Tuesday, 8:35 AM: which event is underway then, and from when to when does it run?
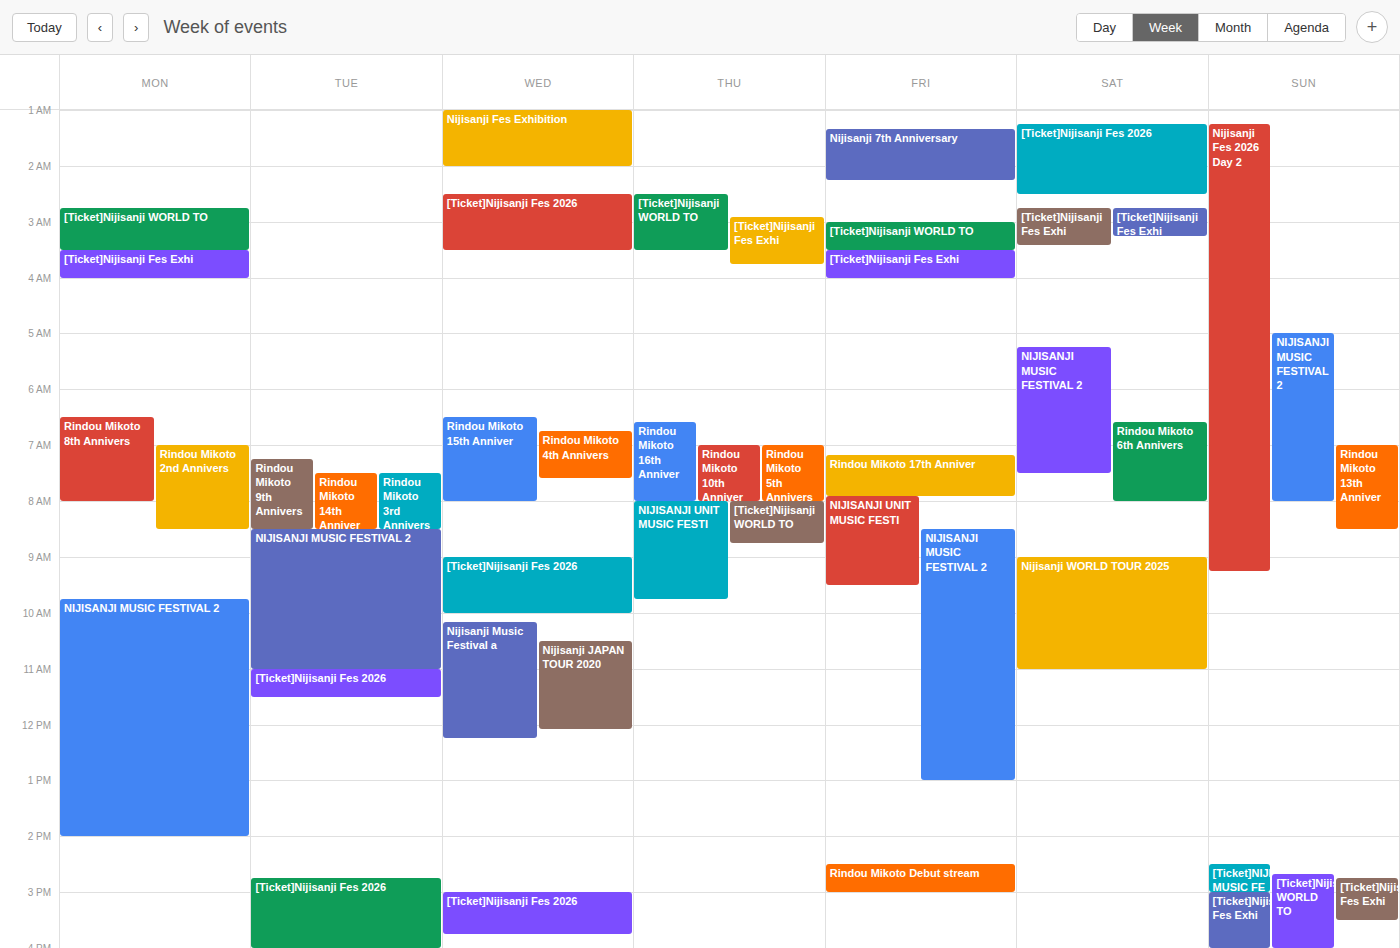
"NIJISANJI MUSIC FESTIVAL 2", 8:30 AM to 11:00 AM